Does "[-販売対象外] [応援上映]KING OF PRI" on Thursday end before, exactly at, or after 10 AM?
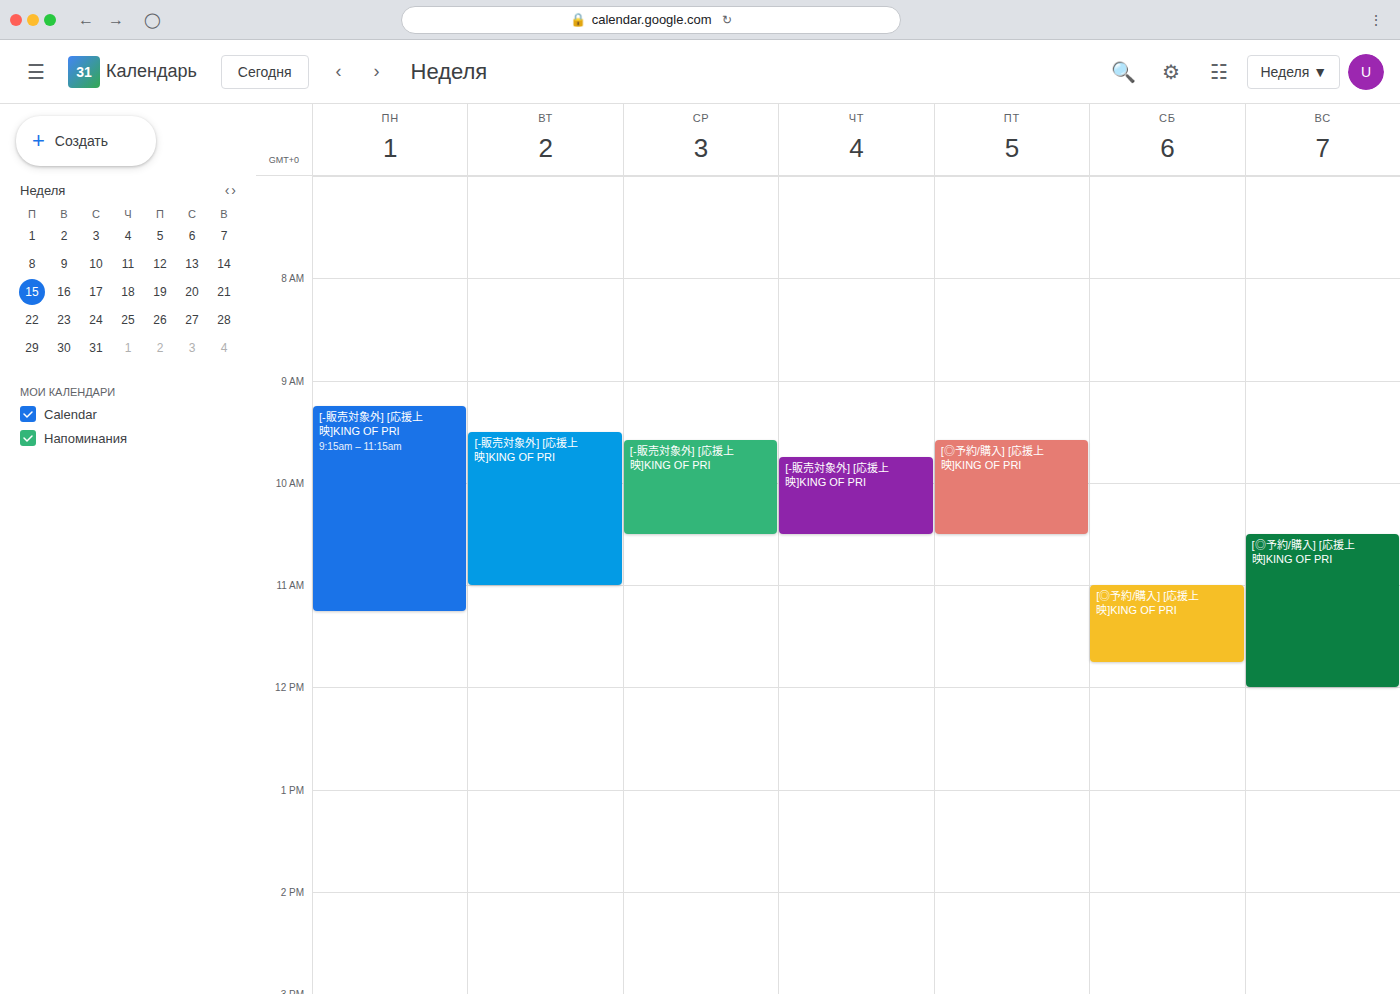
10:30 AM -- after 10 AM, 30 minutes below the 10 AM line.